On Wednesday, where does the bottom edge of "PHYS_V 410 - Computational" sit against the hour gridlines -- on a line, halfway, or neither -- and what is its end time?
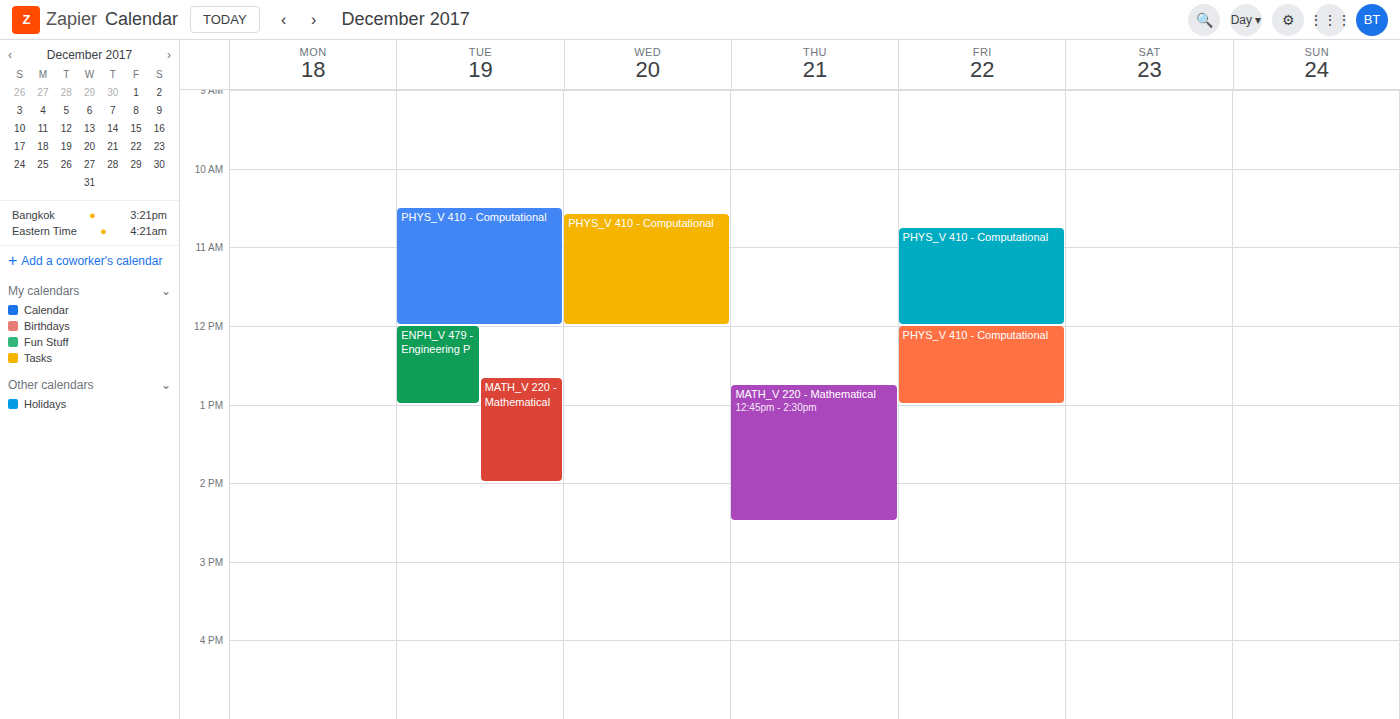
12:00 PM -- exactly on the 12 PM line.